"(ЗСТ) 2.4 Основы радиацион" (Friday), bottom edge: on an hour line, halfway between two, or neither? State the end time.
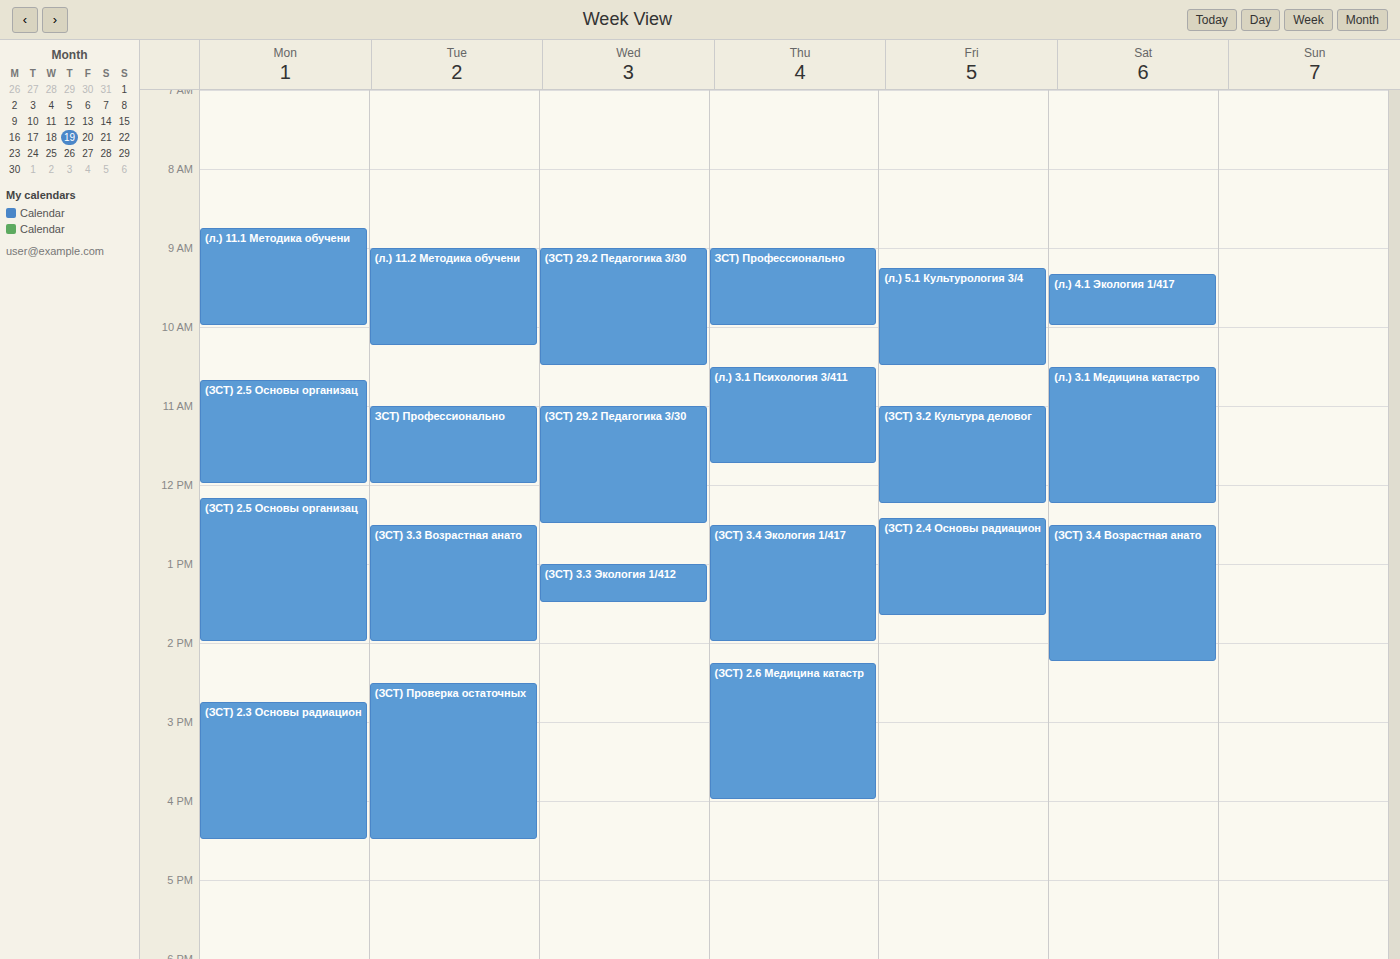
1:40 PM -- neither: 40 minutes below the 1 PM line and 20 minutes above the 2 PM line.